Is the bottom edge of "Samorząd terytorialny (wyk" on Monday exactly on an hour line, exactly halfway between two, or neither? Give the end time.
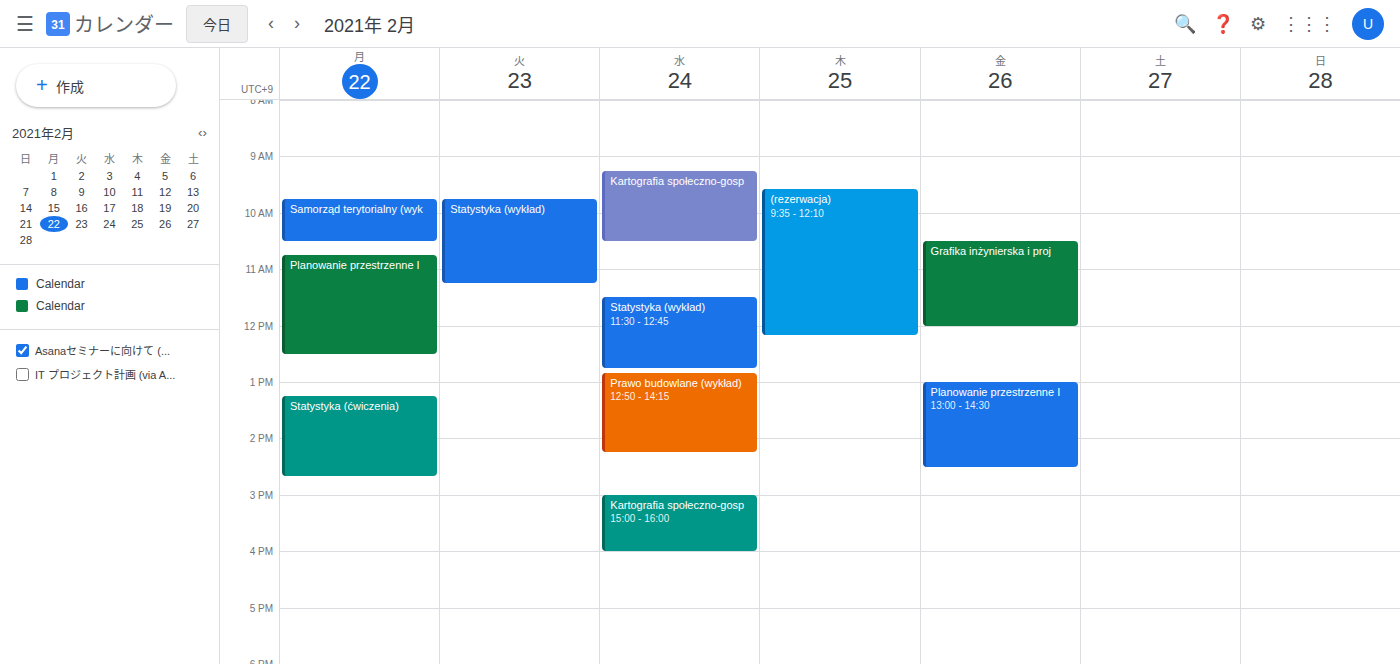
10:30 AM -- halfway between the 10 AM and 11 AM lines.